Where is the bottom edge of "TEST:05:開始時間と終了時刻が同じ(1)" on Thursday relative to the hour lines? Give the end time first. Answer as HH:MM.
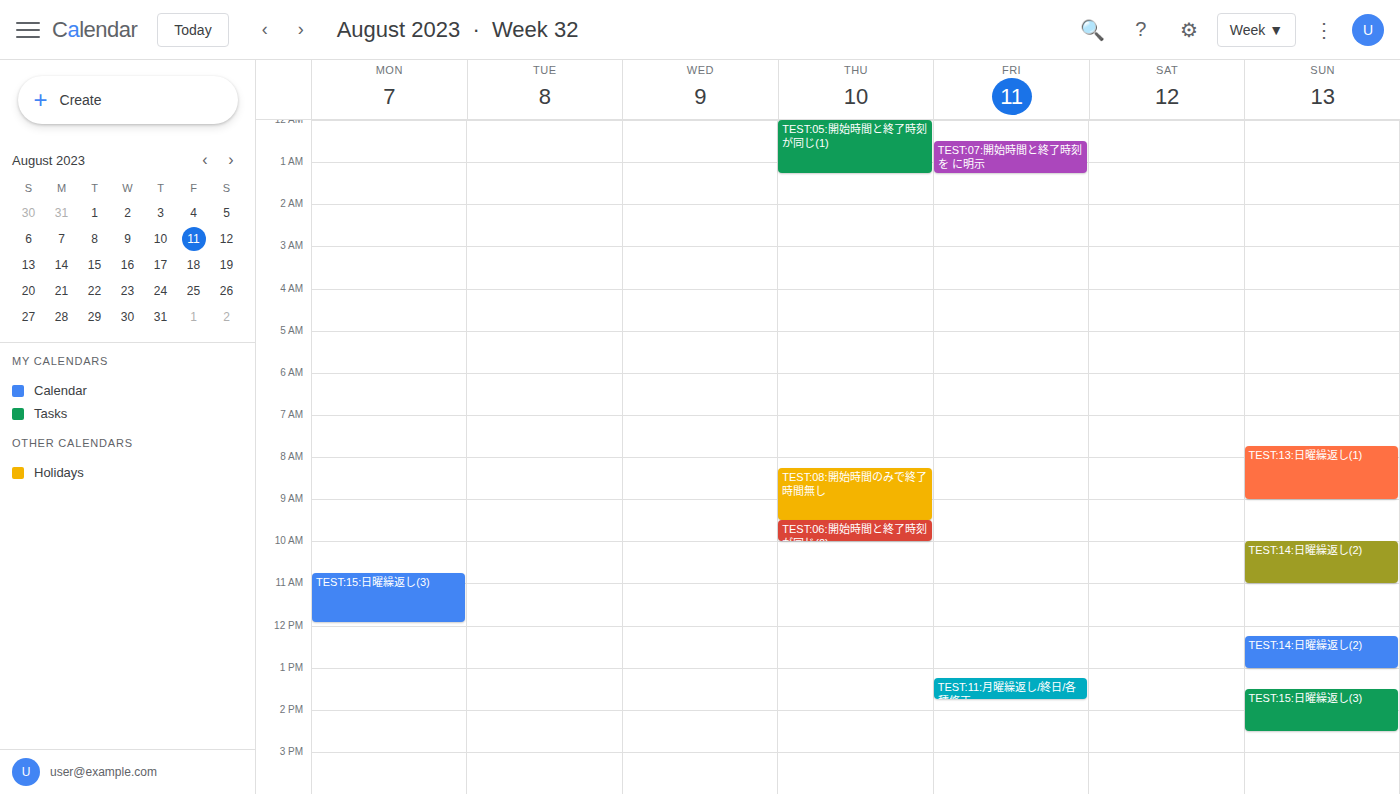
01:15 -- neither: a quarter of the way from the 01:00 line to the 02:00 line.